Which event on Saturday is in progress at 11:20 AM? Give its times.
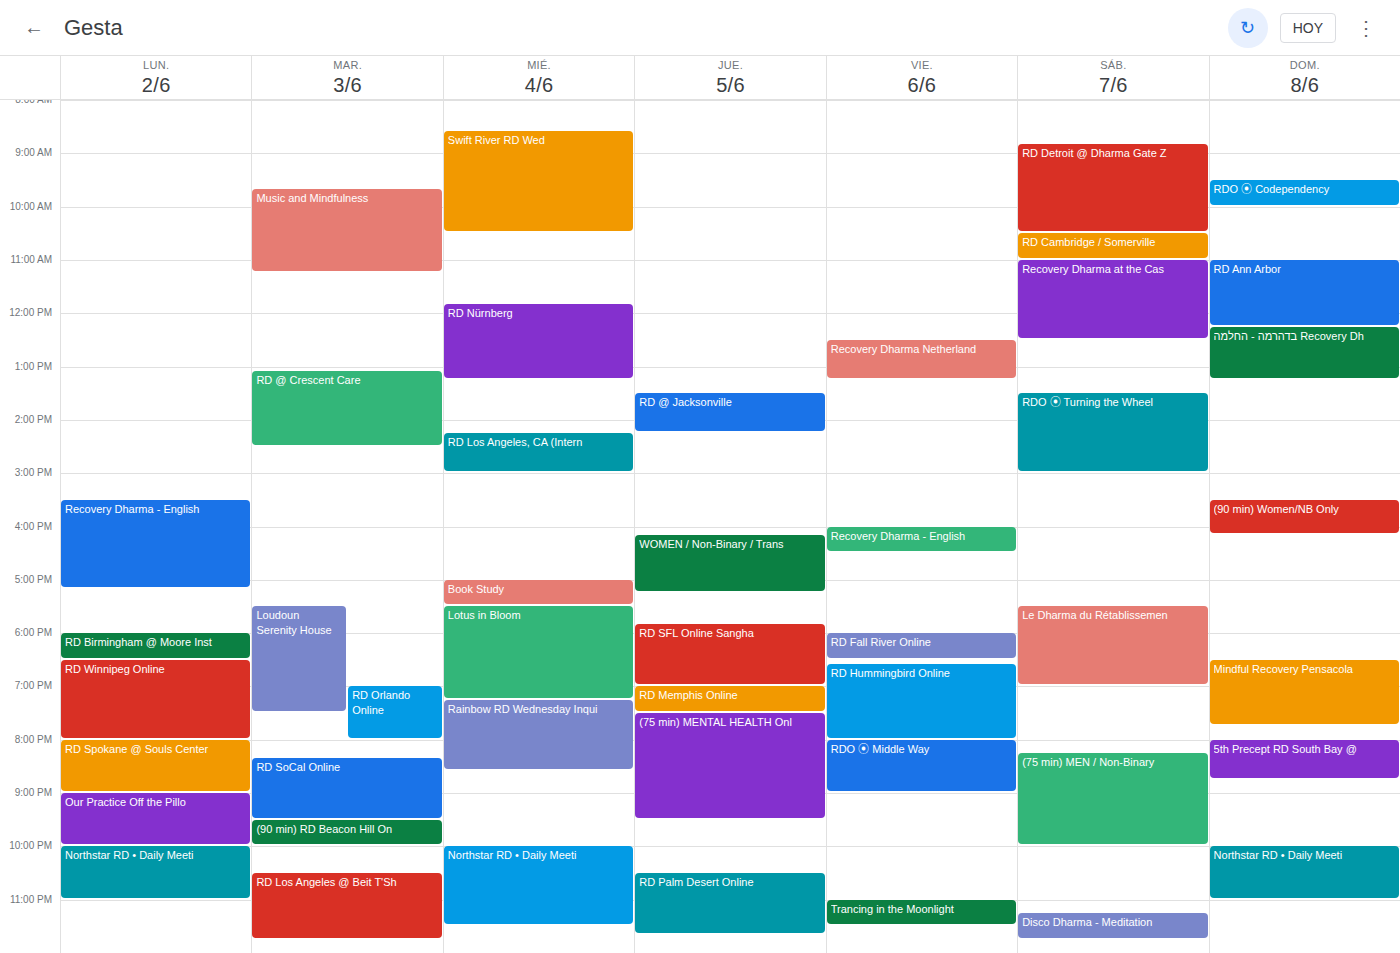
"Recovery Dharma at the Cas", 11:00 AM to 12:30 PM